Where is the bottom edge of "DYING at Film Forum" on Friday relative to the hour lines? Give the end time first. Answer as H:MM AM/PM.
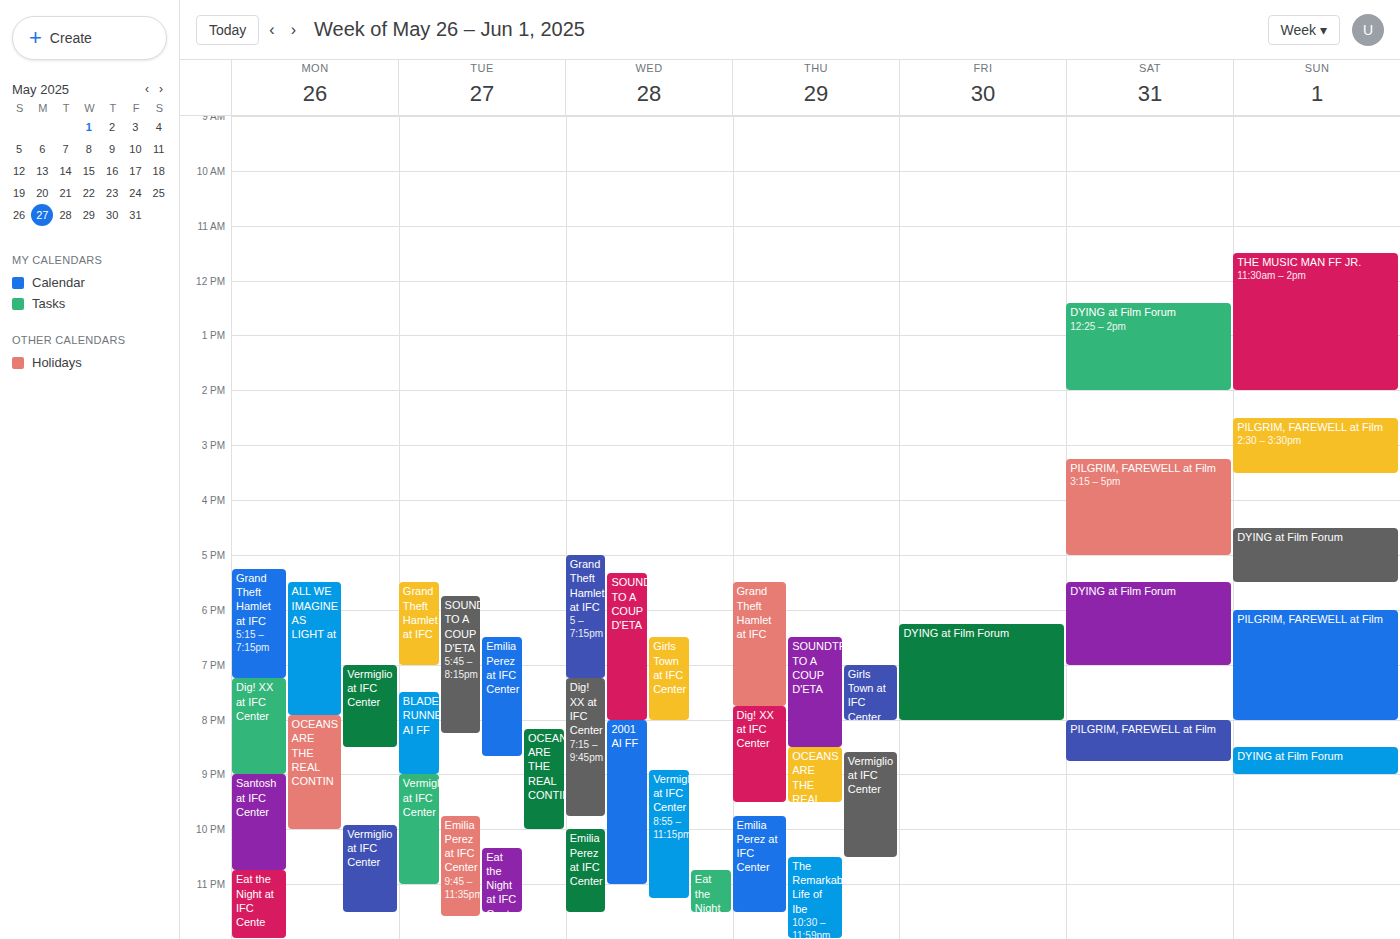
8:00 PM -- exactly on the 8 PM line.